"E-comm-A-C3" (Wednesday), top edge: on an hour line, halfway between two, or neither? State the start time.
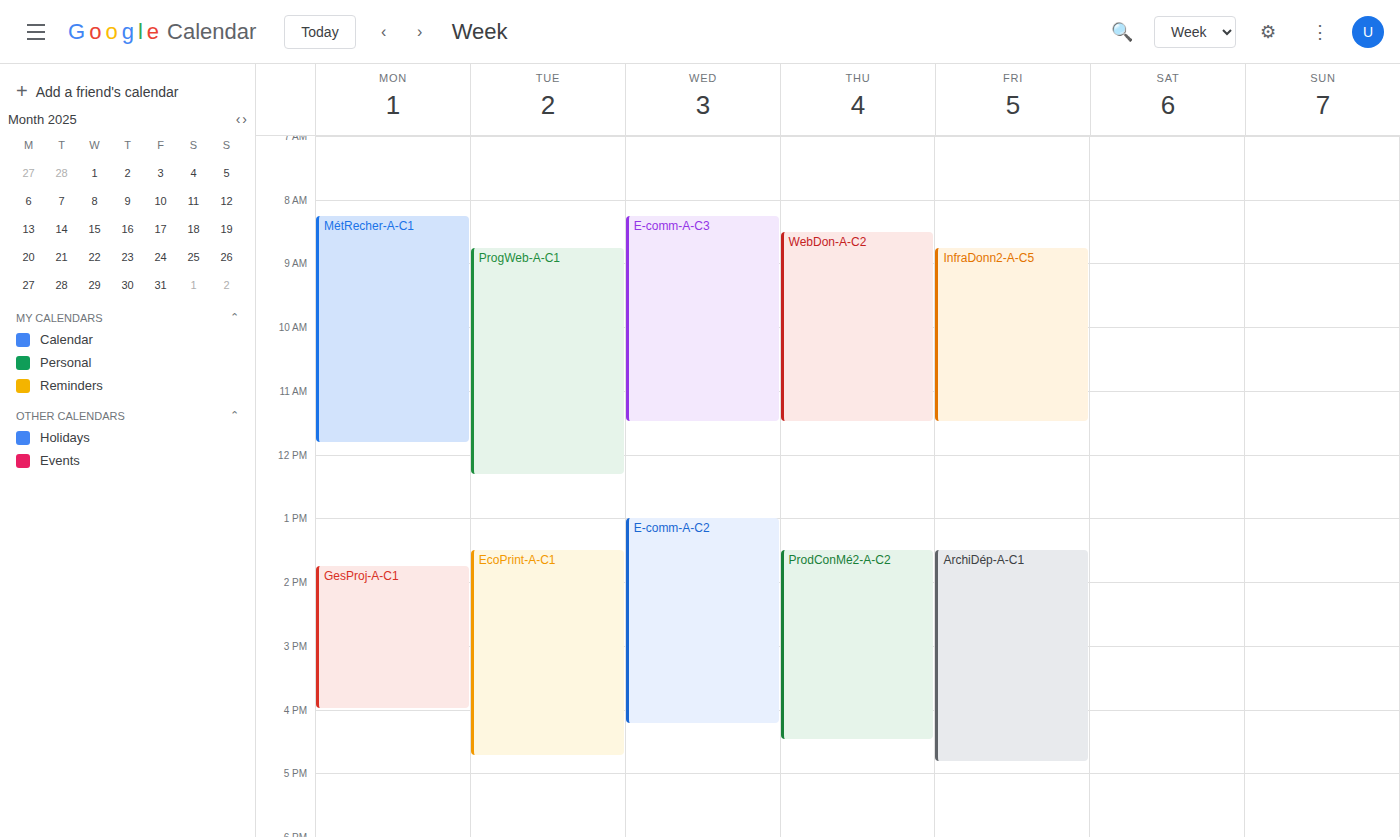
8:15 AM -- neither: a quarter of the way from the 8 AM line to the 9 AM line.